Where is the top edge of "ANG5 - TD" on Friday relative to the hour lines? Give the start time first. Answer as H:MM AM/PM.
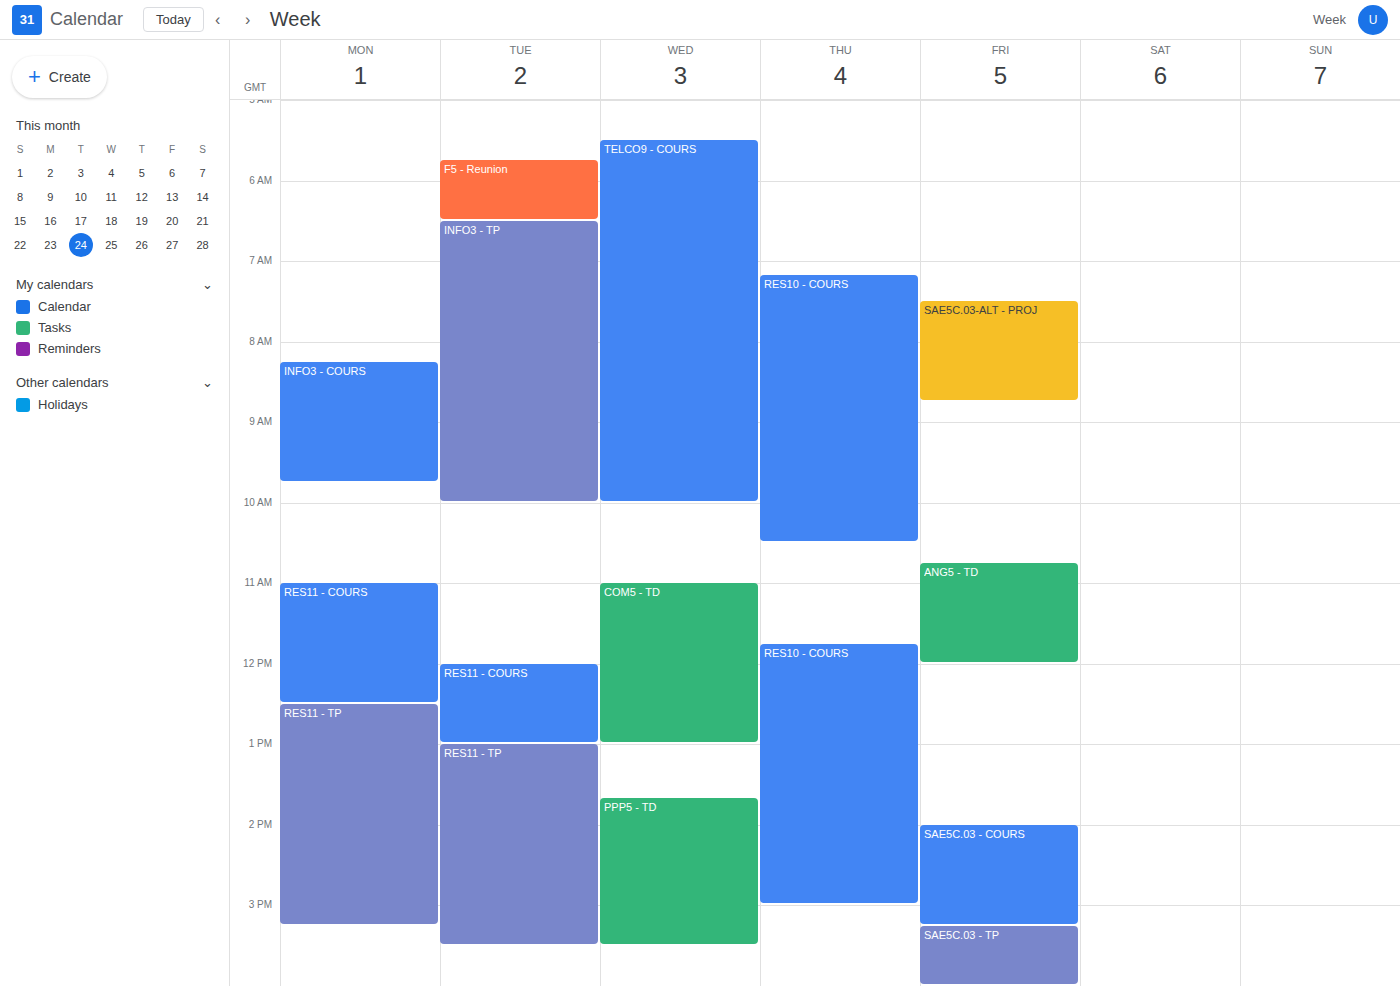
10:45 AM -- neither: three quarters of the way from the 10 AM line to the 11 AM line.